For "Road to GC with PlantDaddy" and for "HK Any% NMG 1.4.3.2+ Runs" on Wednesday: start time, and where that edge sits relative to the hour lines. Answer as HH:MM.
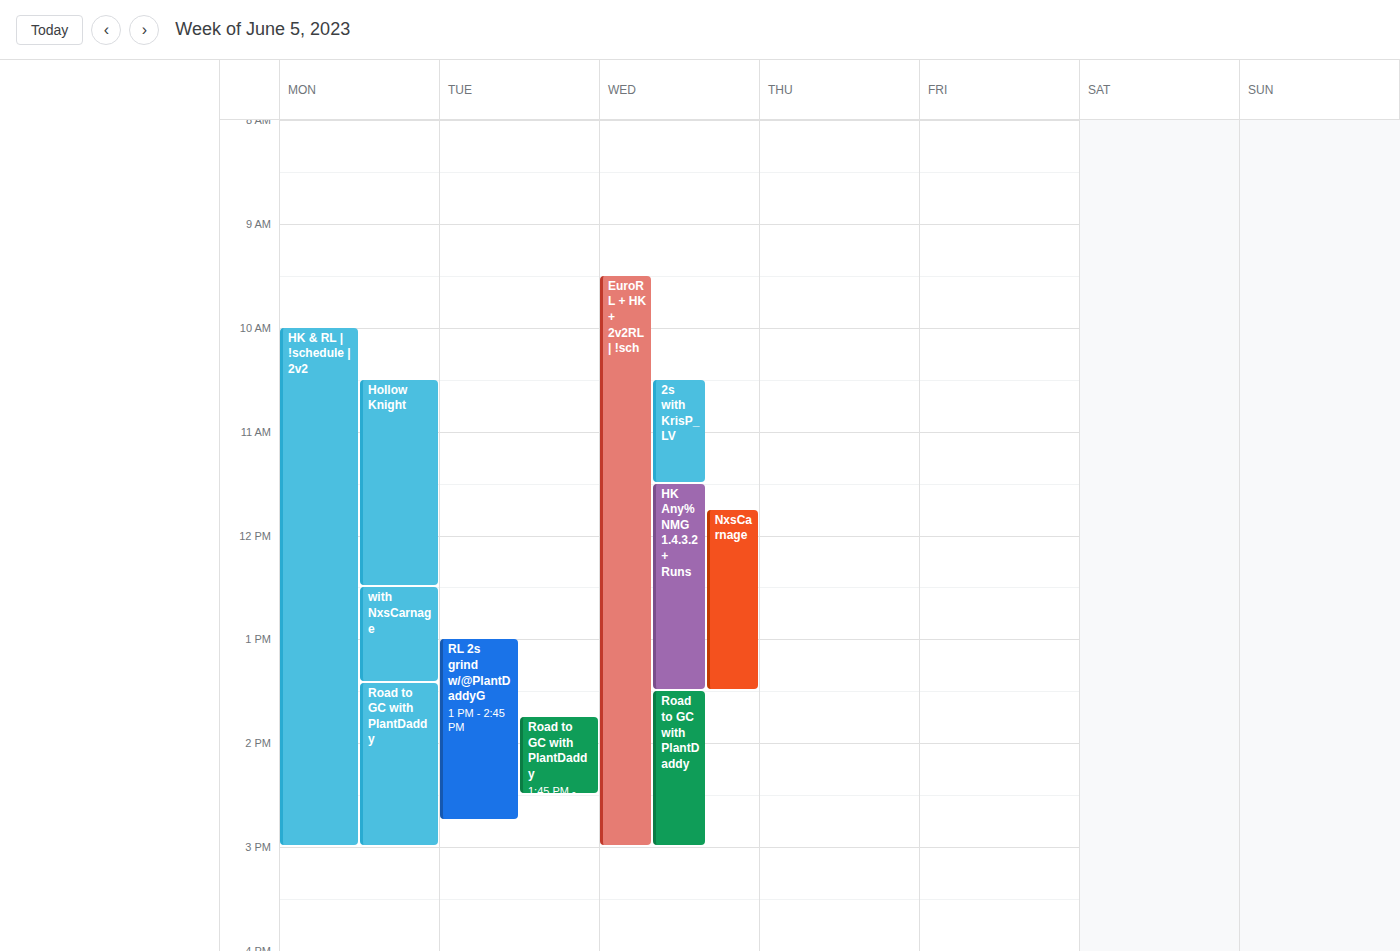
"Road to GC with PlantDaddy": 13:30, halfway between the 13:00 and 14:00 lines. "HK Any% NMG 1.4.3.2+ Runs": 11:30, halfway between the 11:00 and 12:00 lines.